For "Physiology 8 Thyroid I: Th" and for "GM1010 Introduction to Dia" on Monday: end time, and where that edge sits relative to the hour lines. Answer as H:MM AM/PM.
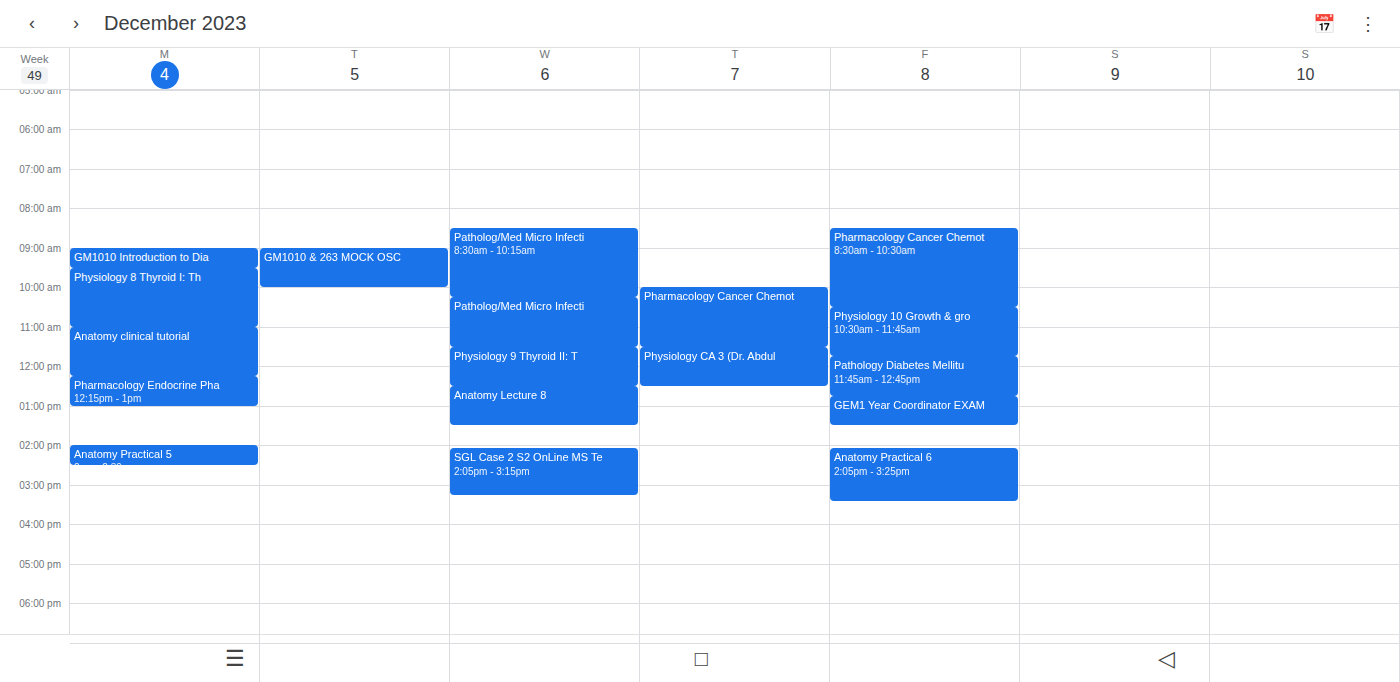
"Physiology 8 Thyroid I: Th": 11:00 AM, exactly on the 11 AM line. "GM1010 Introduction to Dia": 9:30 AM, halfway between the 9 AM and 10 AM lines.